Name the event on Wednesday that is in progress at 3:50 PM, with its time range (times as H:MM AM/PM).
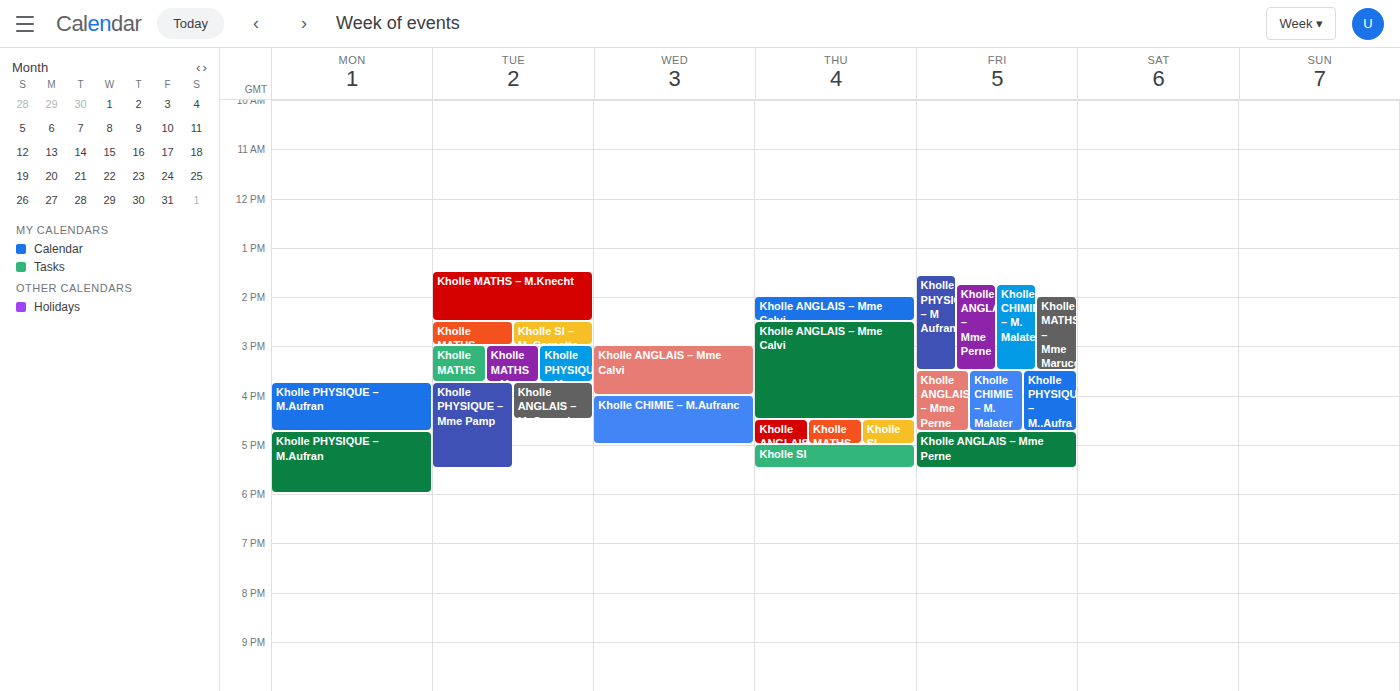
"Kholle ANGLAIS – Mme Calvi", 3:00 PM to 4:00 PM